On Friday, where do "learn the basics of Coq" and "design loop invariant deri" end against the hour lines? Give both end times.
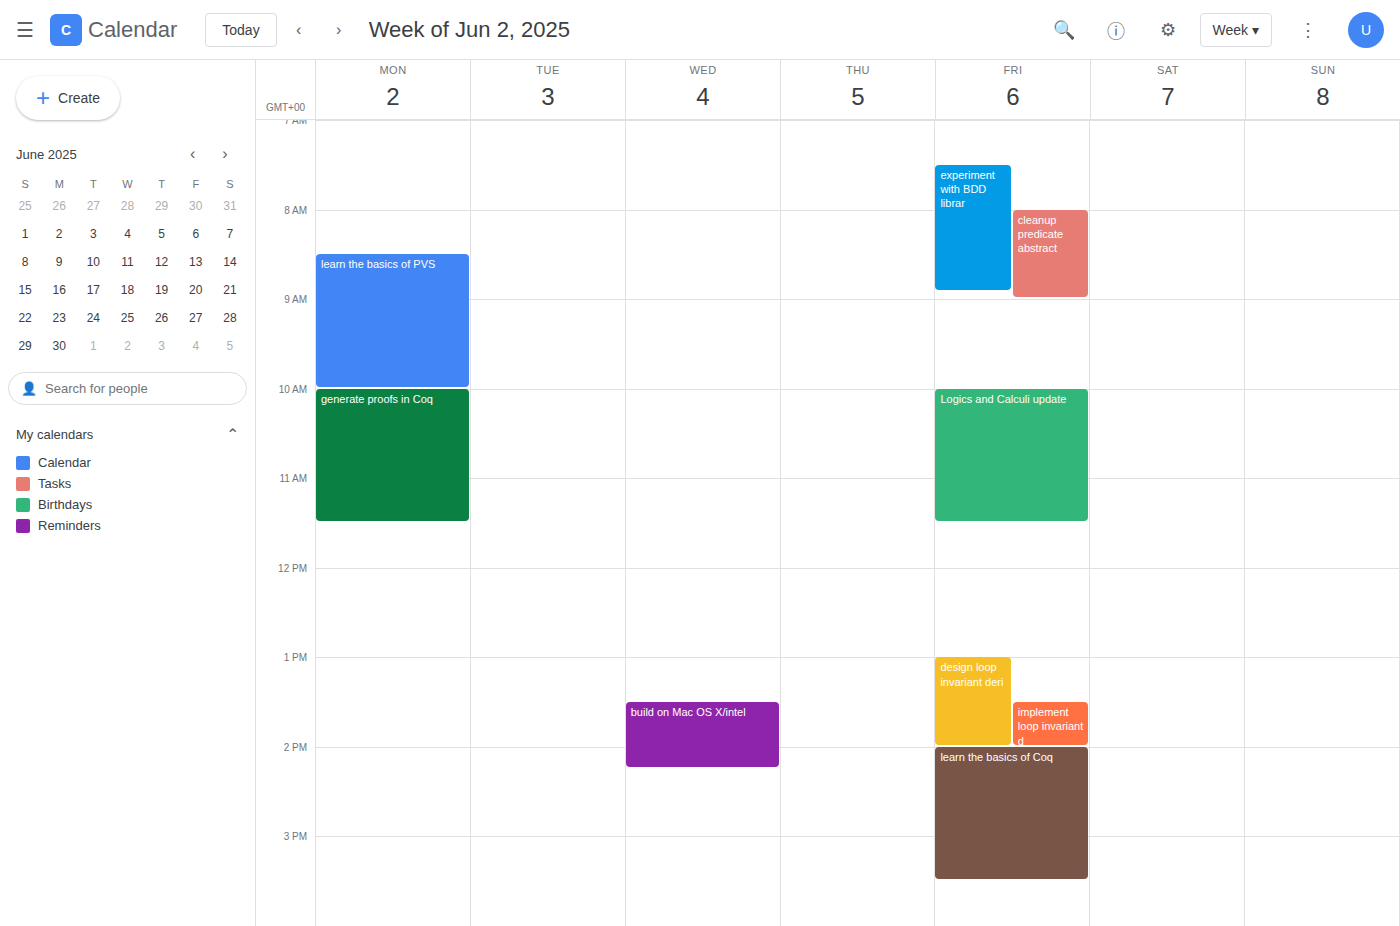
"learn the basics of Coq": 15:30, halfway between the 15:00 and 16:00 lines. "design loop invariant deri": 14:00, exactly on the 14:00 line.